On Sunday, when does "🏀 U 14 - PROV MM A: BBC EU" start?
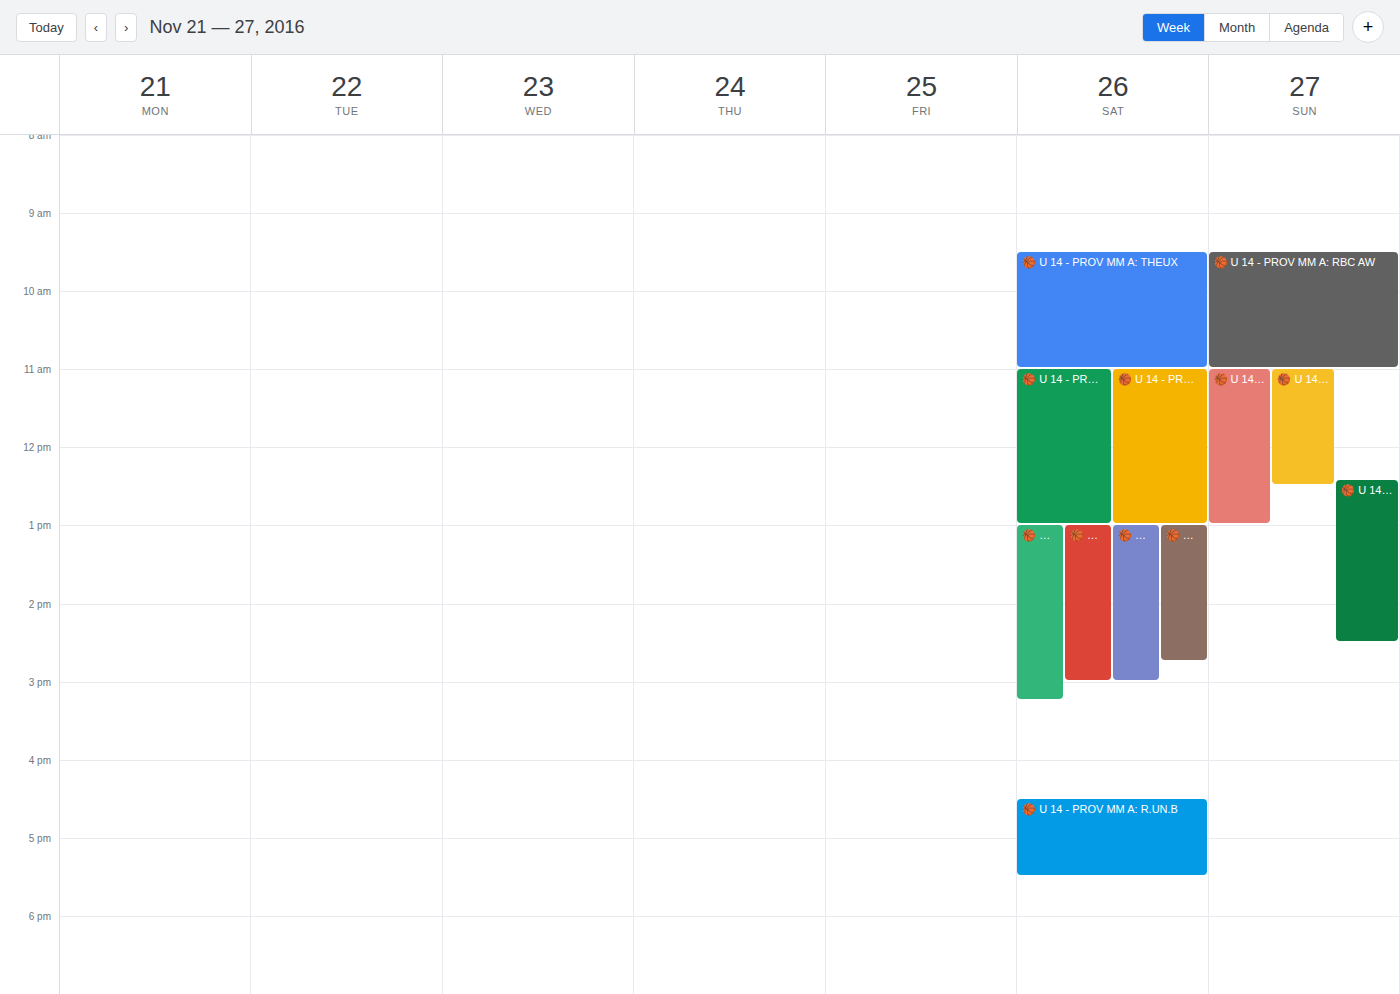
12:25 PM